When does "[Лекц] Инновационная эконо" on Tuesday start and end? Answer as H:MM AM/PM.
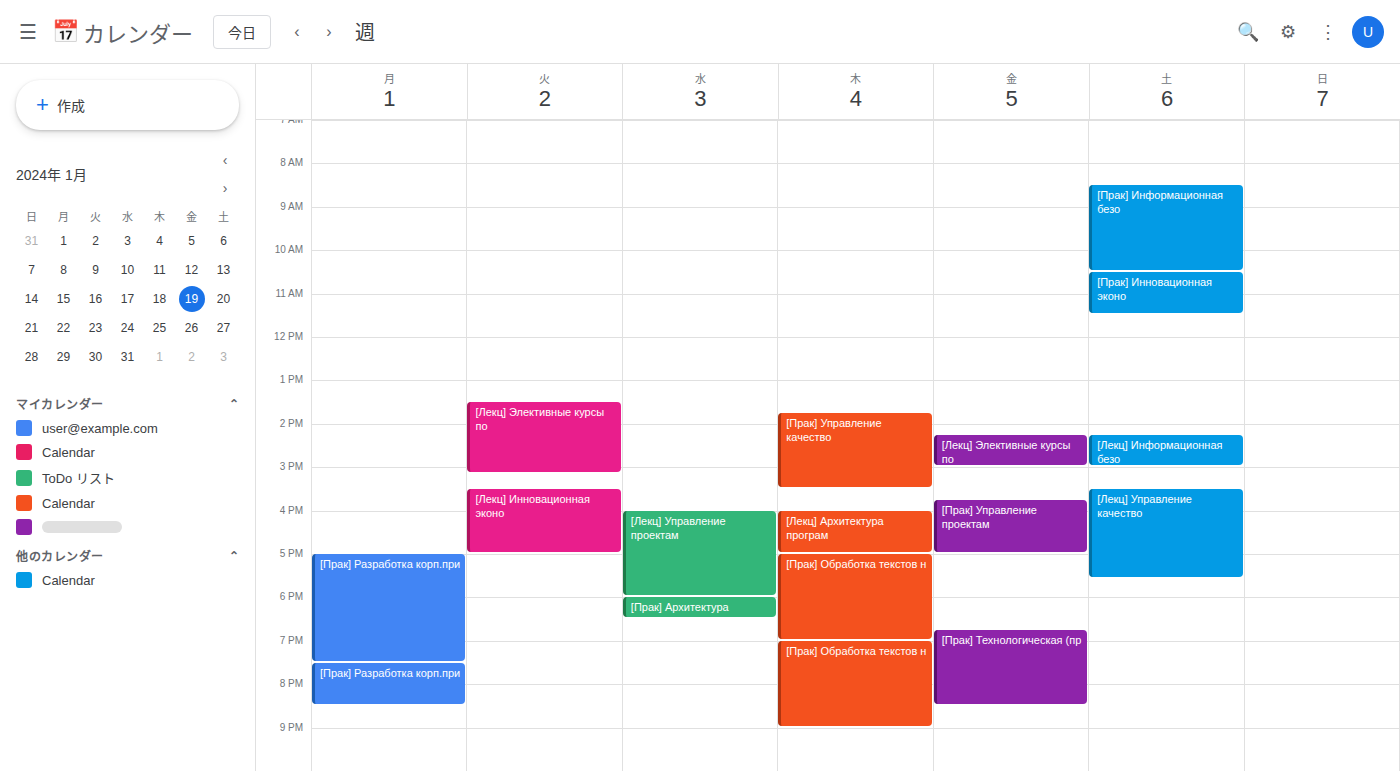
3:30 PM to 5:00 PM